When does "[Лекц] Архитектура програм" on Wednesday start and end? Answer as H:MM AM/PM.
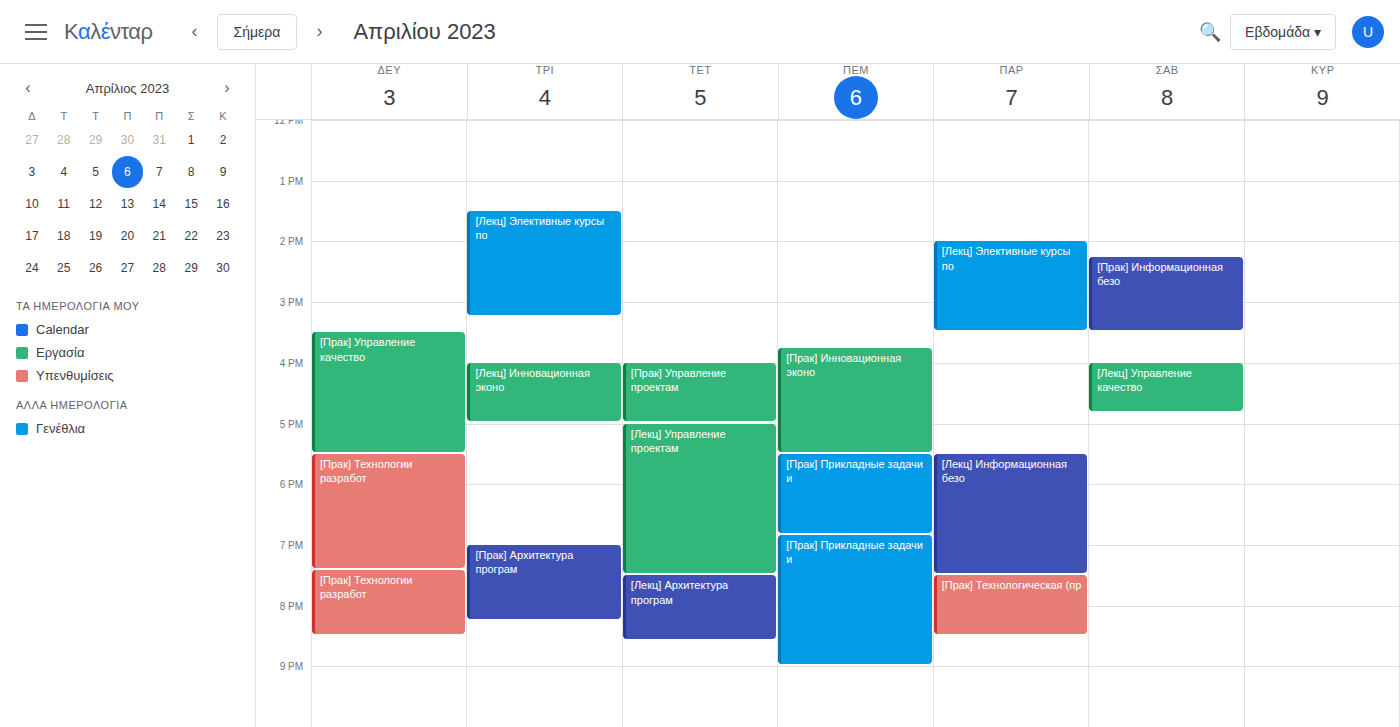
7:30 PM to 8:35 PM